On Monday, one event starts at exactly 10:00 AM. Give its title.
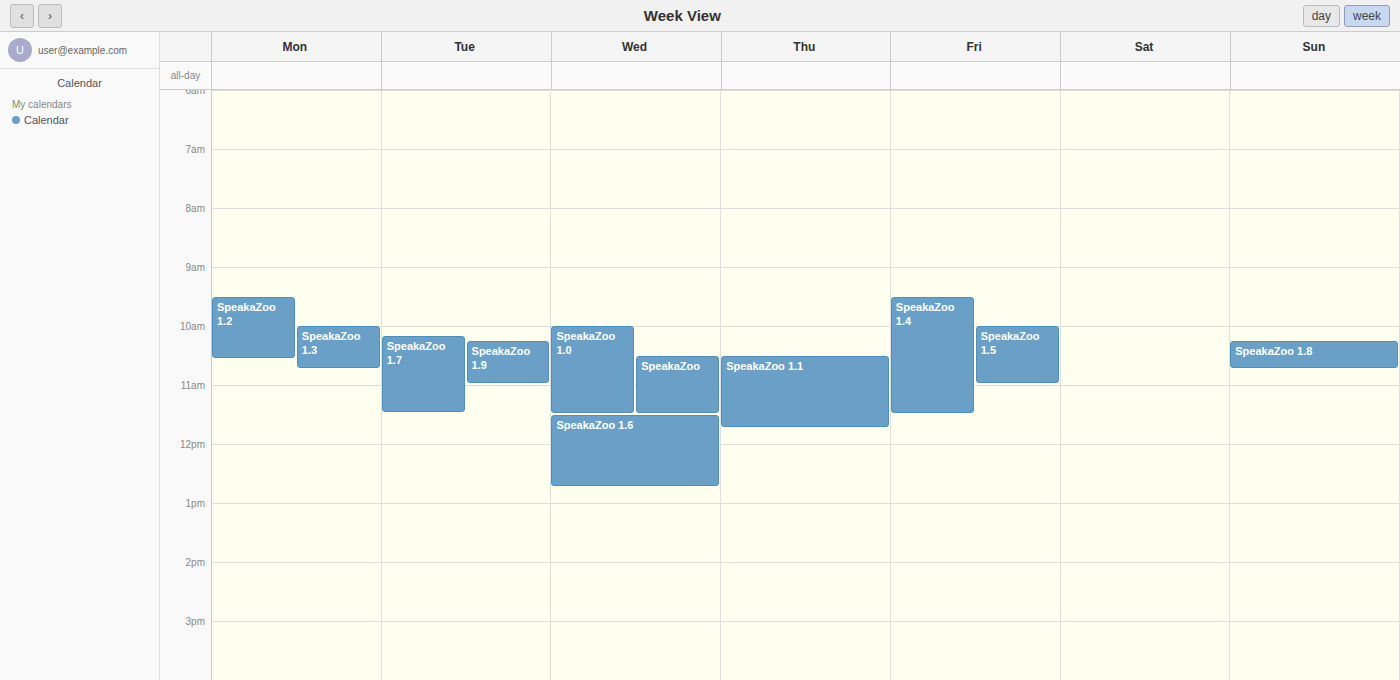
"SpeakaZoo 1.3"